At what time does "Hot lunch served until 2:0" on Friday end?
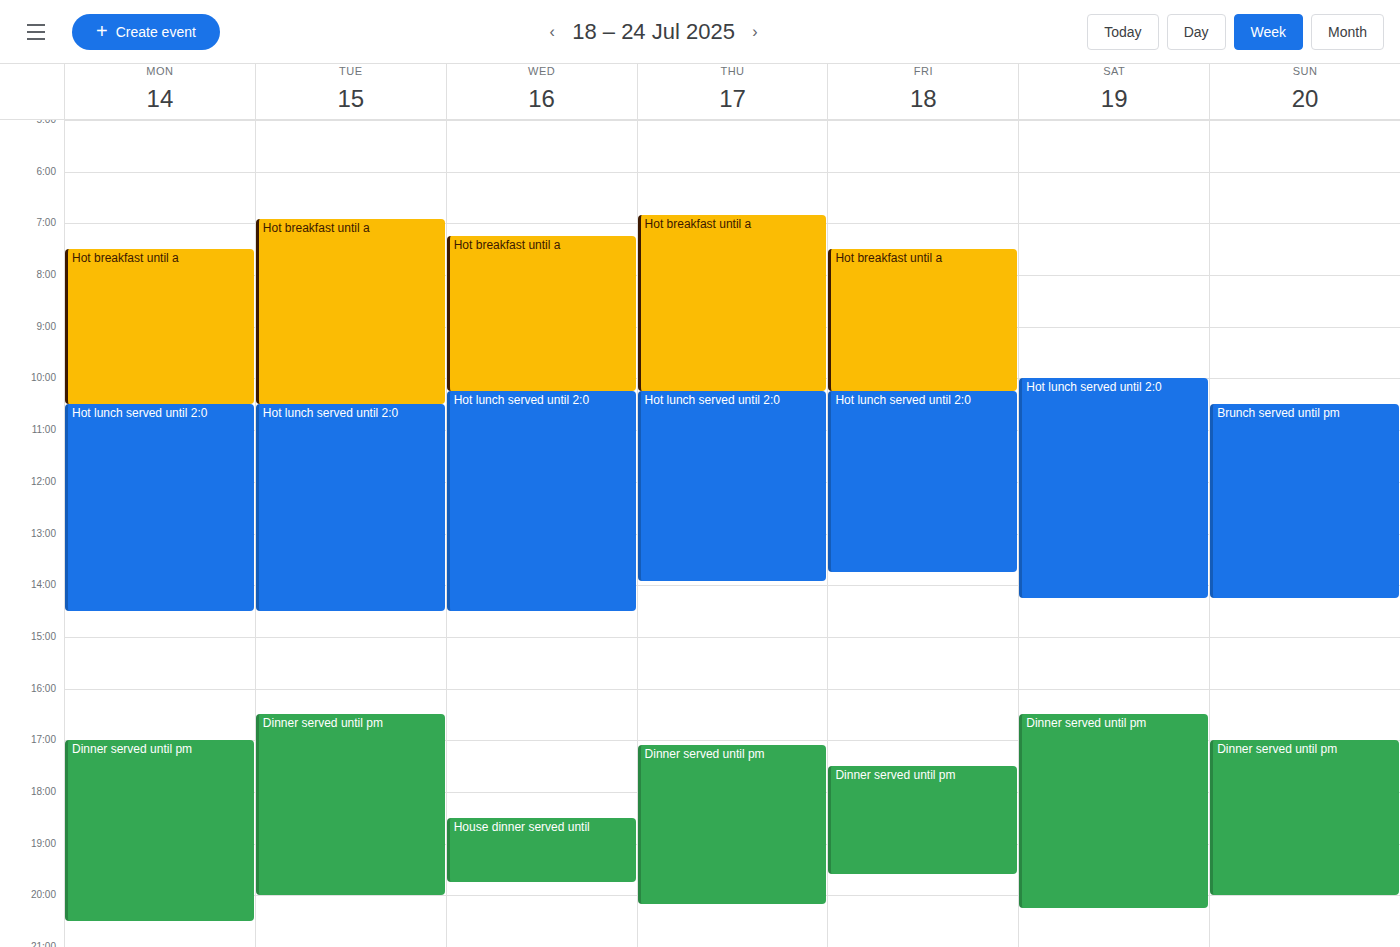
1:45 PM